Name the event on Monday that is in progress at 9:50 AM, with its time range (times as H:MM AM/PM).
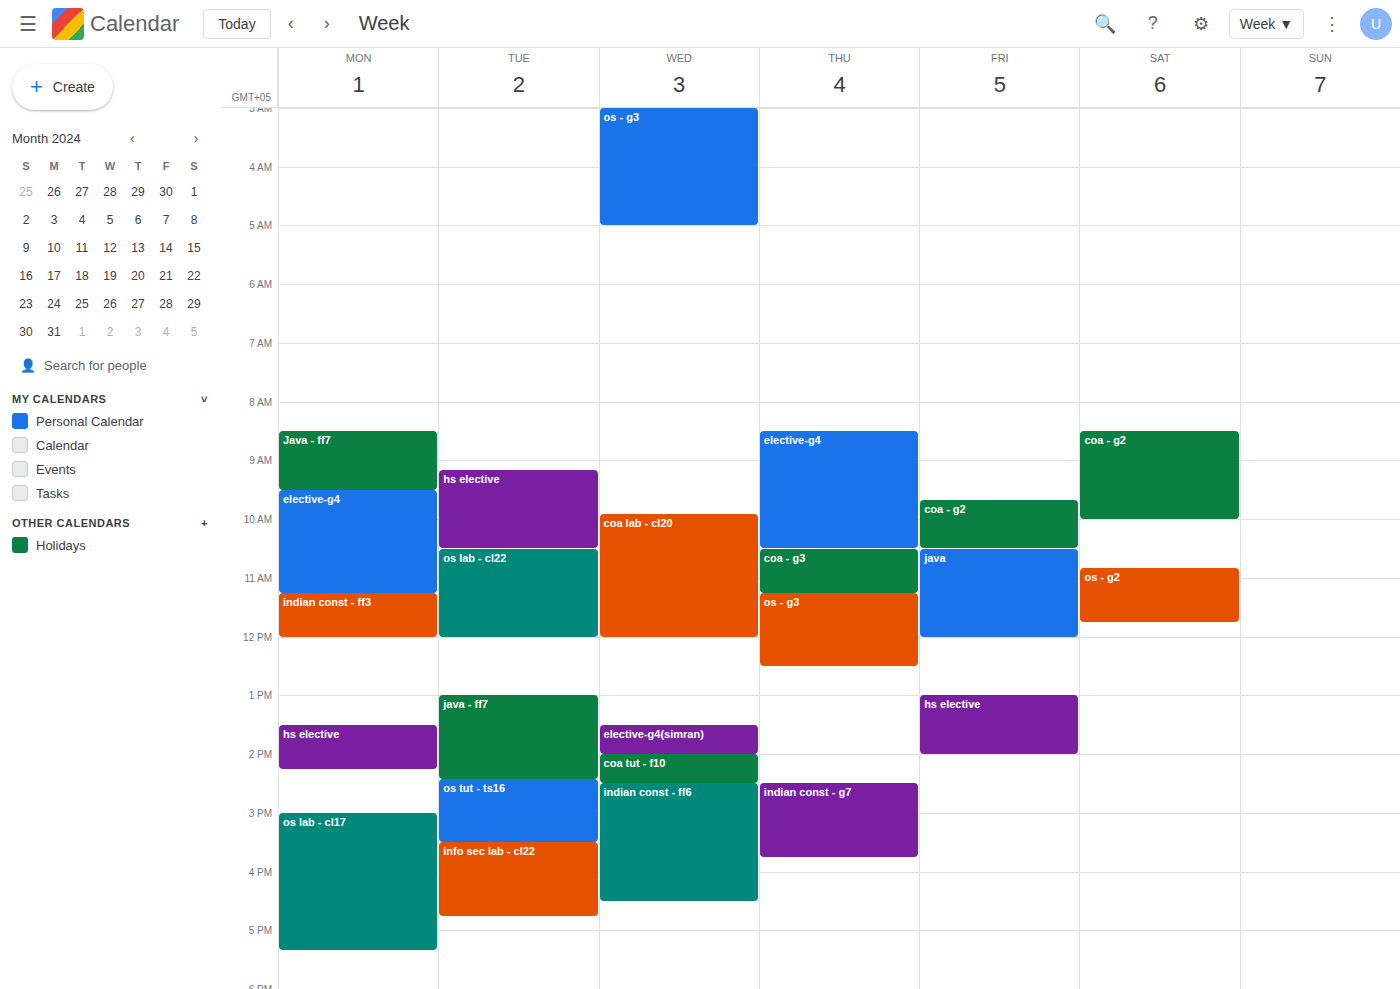
"elective-g4", 9:30 AM to 11:15 AM